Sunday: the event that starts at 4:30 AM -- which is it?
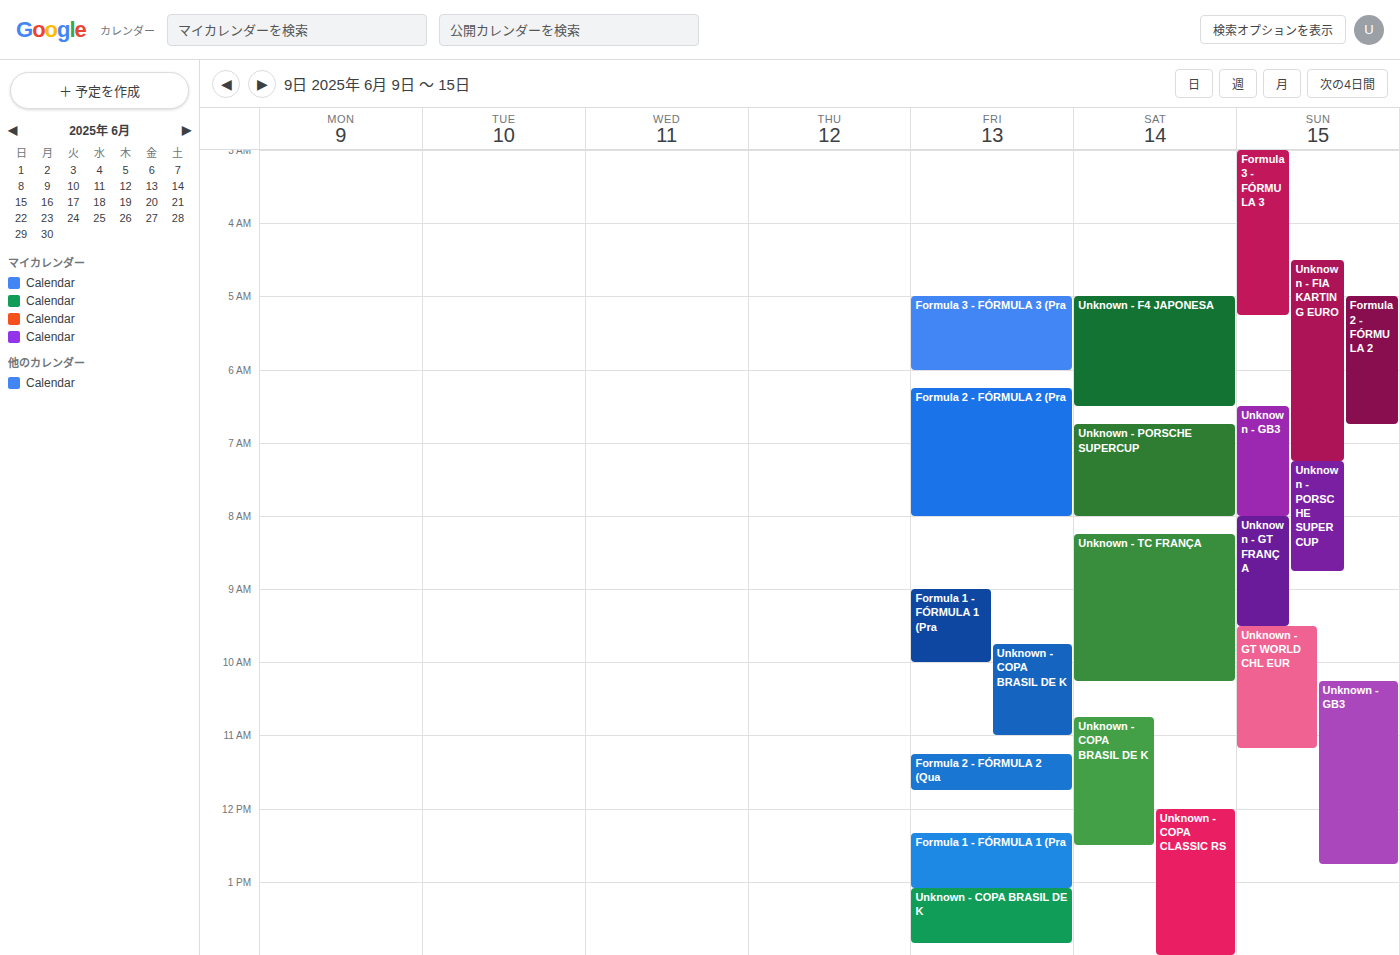
"Unknown - FIA KARTING EURO"